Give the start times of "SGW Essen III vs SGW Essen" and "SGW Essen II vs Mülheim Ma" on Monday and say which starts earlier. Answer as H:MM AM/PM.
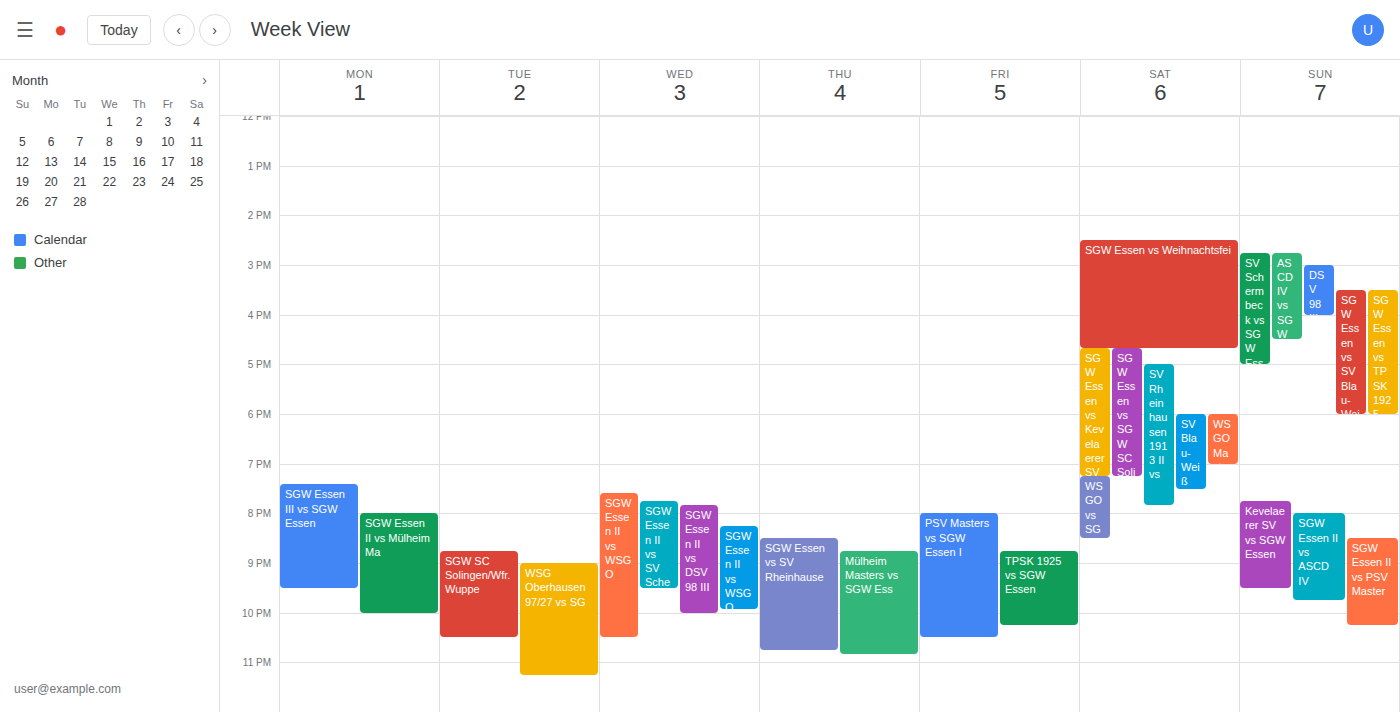
"SGW Essen III vs SGW Essen" 7:25 PM; "SGW Essen II vs Mülheim Ma" 8:00 PM.